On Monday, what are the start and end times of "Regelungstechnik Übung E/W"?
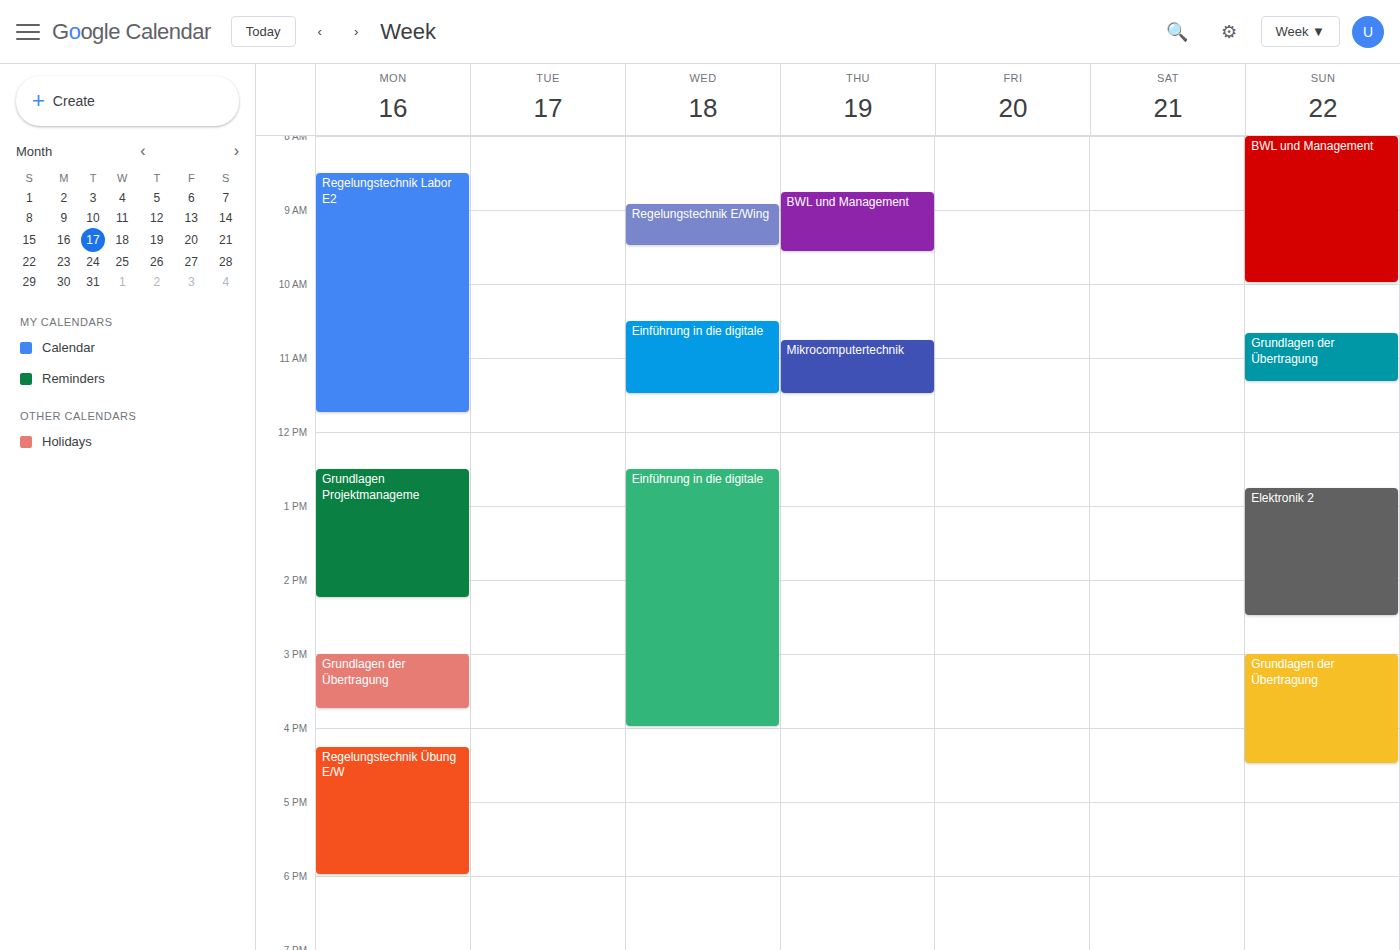
4:15 PM to 6:00 PM